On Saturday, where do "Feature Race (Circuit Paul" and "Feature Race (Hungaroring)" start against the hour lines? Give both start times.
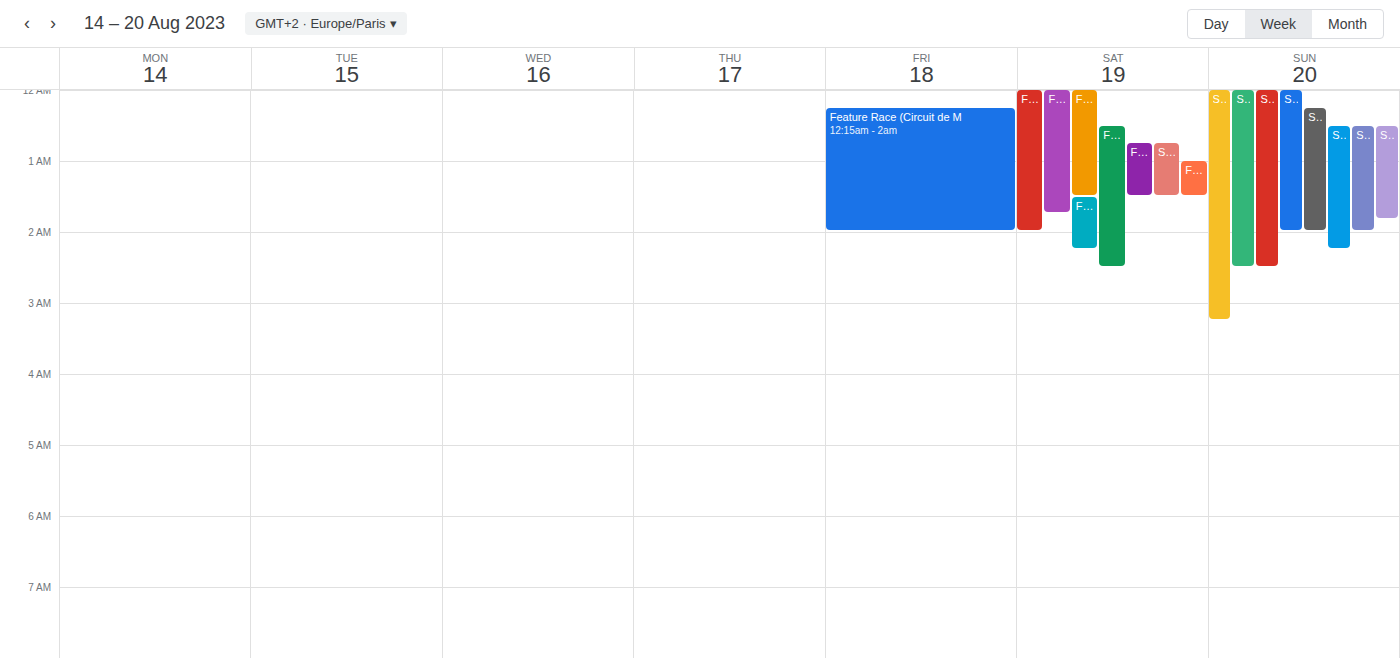
"Feature Race (Circuit Paul": 00:30, halfway between the 00:00 and 01:00 lines. "Feature Race (Hungaroring)": 01:30, halfway between the 01:00 and 02:00 lines.